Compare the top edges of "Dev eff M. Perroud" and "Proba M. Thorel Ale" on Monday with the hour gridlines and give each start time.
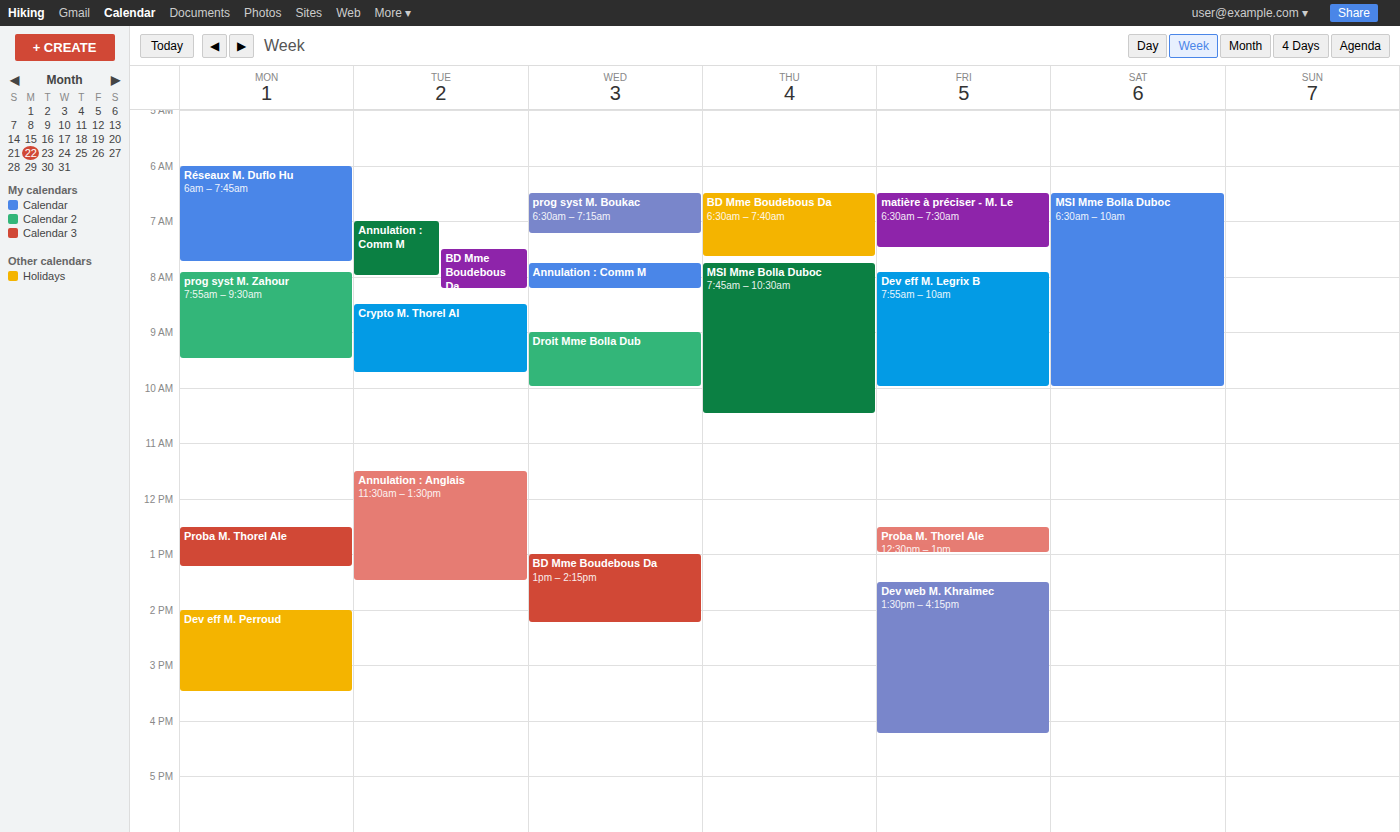
"Dev eff M. Perroud": 2:00 PM, exactly on the 2 PM line. "Proba M. Thorel Ale": 12:30 PM, halfway between the 12 PM and 1 PM lines.